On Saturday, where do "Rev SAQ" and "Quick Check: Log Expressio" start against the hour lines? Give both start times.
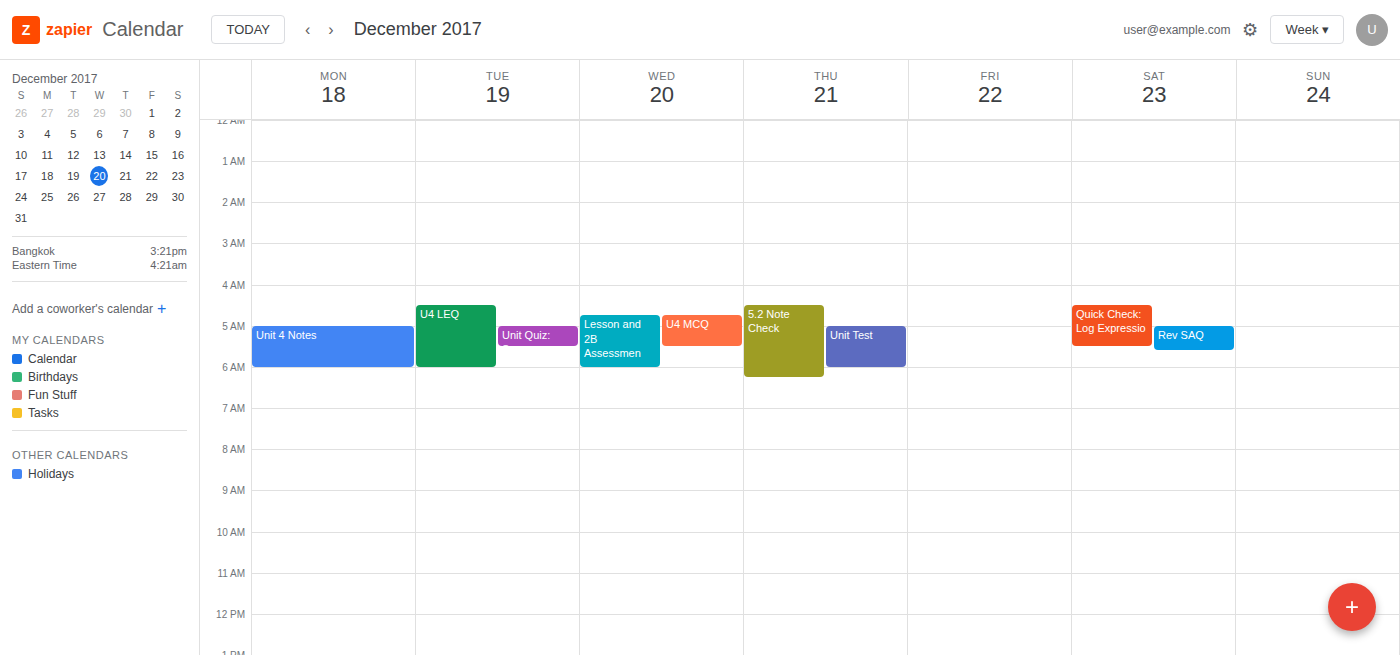
"Rev SAQ": 5:00 AM, exactly on the 5 AM line. "Quick Check: Log Expressio": 4:30 AM, halfway between the 4 AM and 5 AM lines.